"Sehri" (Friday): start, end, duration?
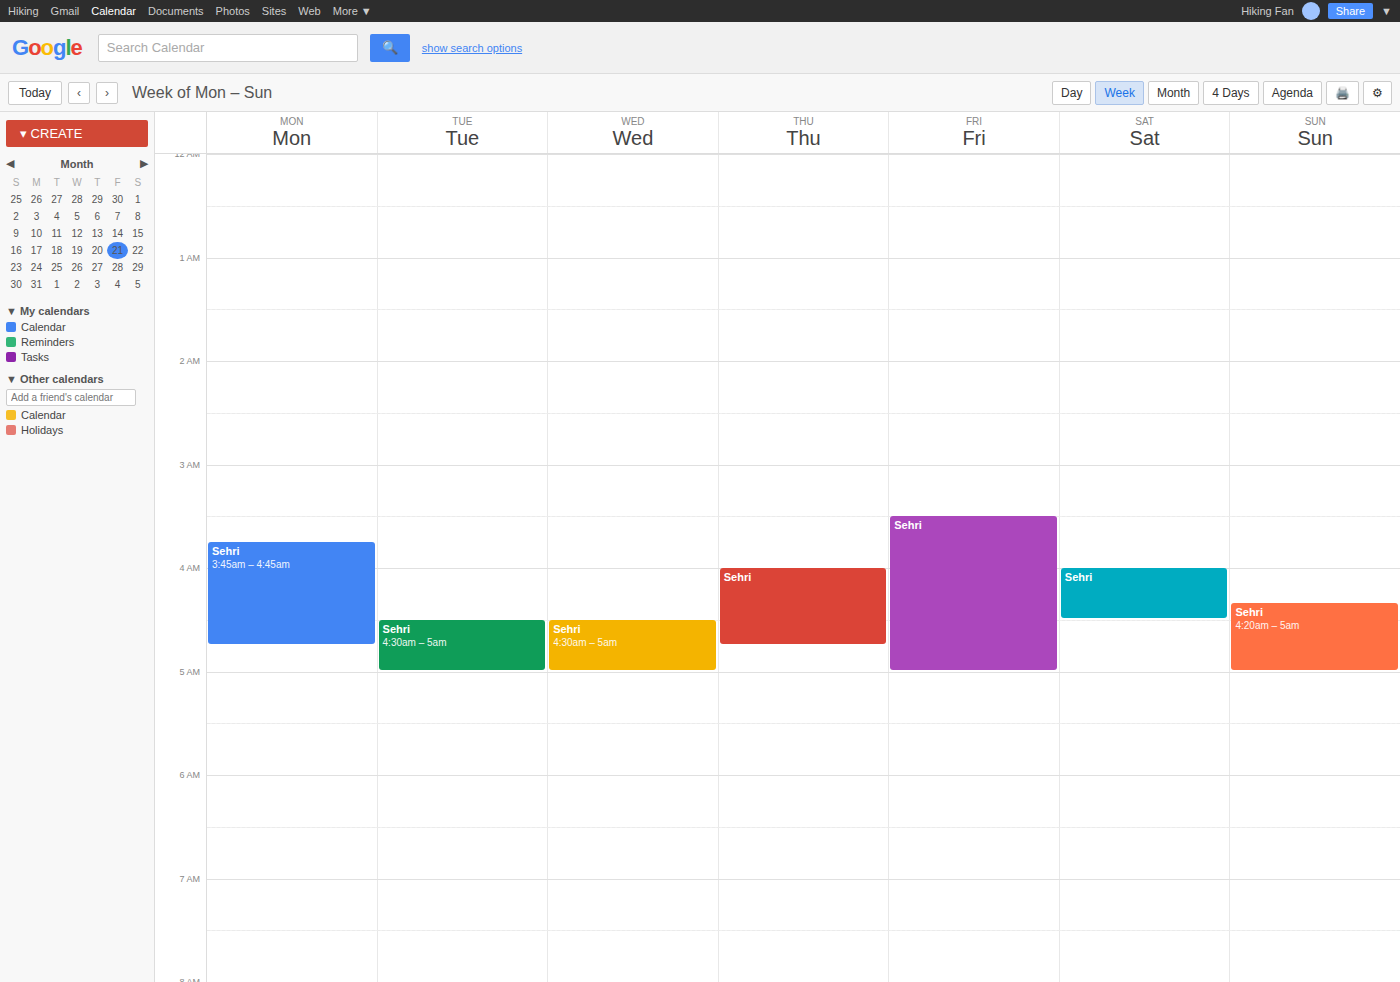
3:30 AM to 5:00 AM, 1 hour 30 minutes